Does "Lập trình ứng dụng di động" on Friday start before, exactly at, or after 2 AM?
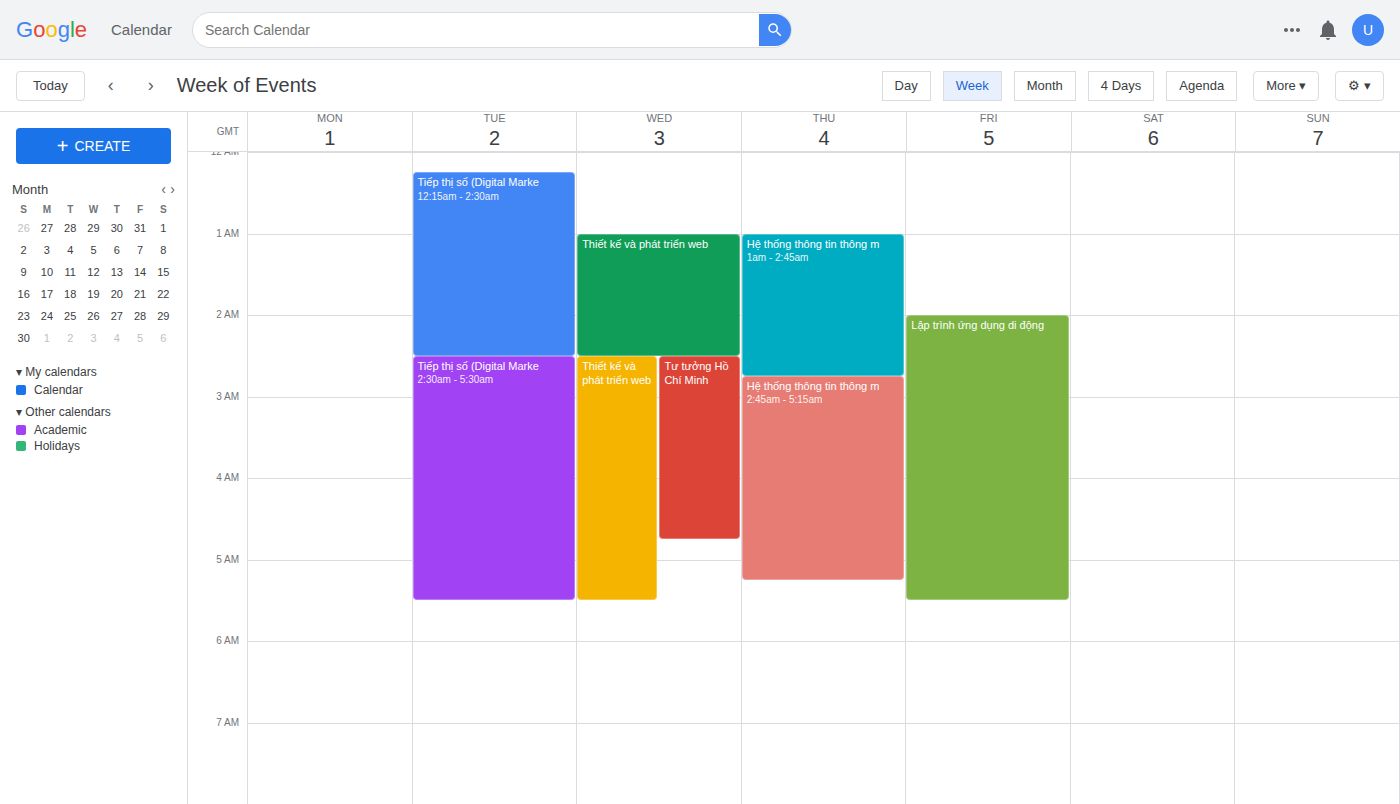
2:00 AM -- exactly at 2 AM, on the 2 AM line.